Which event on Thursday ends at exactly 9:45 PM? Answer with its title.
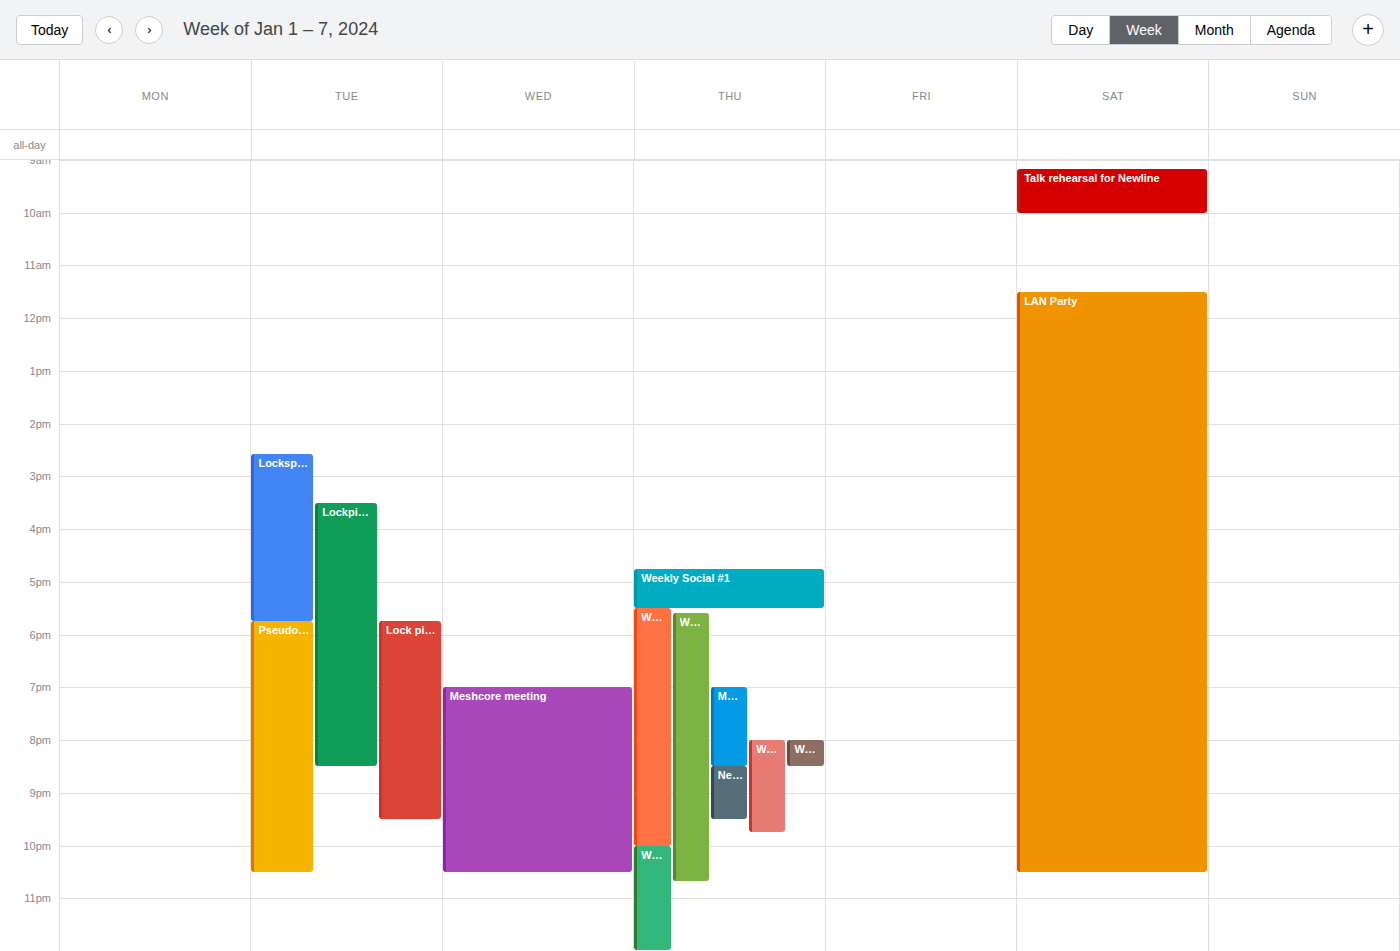
"Weekly Social #8"